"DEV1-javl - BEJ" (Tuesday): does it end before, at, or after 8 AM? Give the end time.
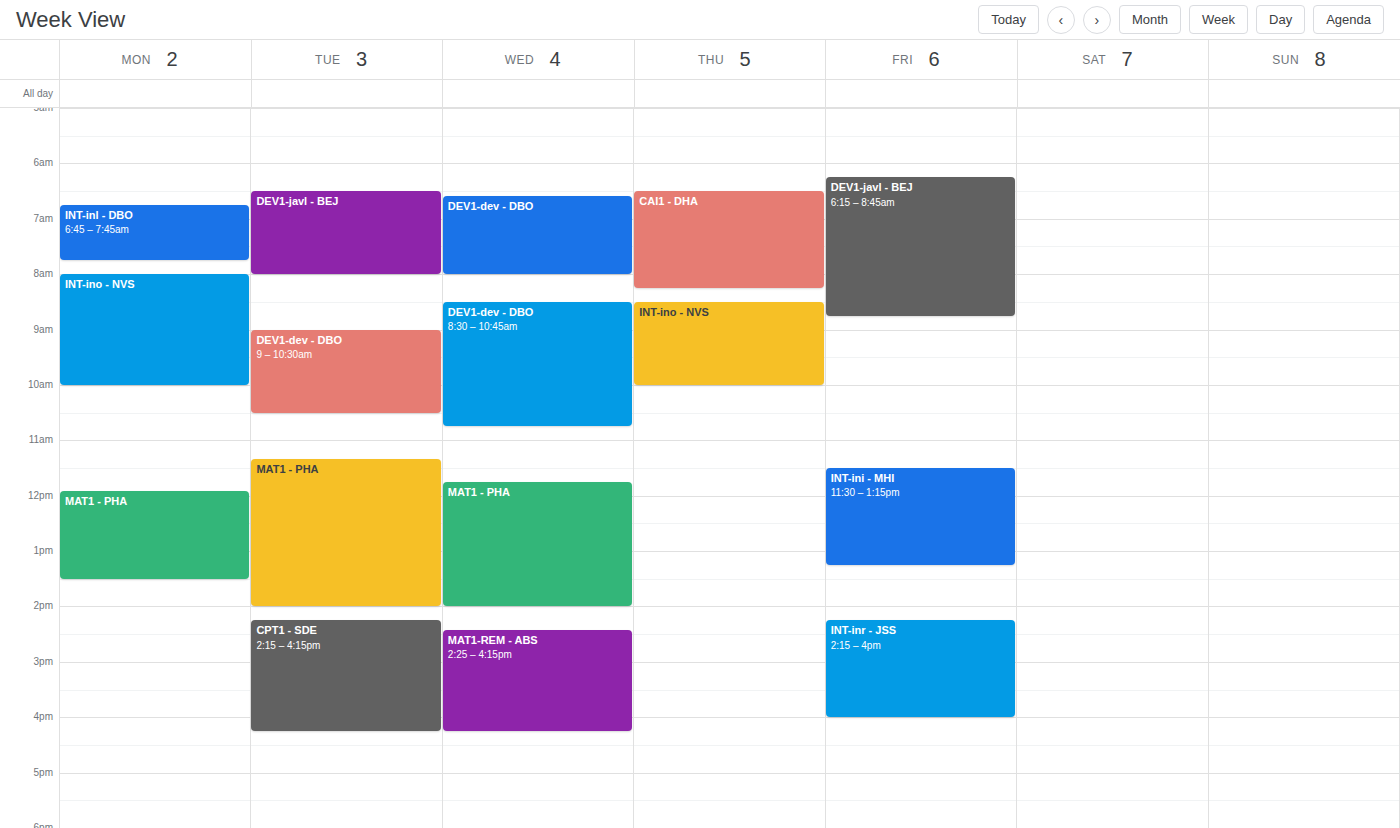
8:00 AM -- exactly at 8 AM, on the 8 AM line.